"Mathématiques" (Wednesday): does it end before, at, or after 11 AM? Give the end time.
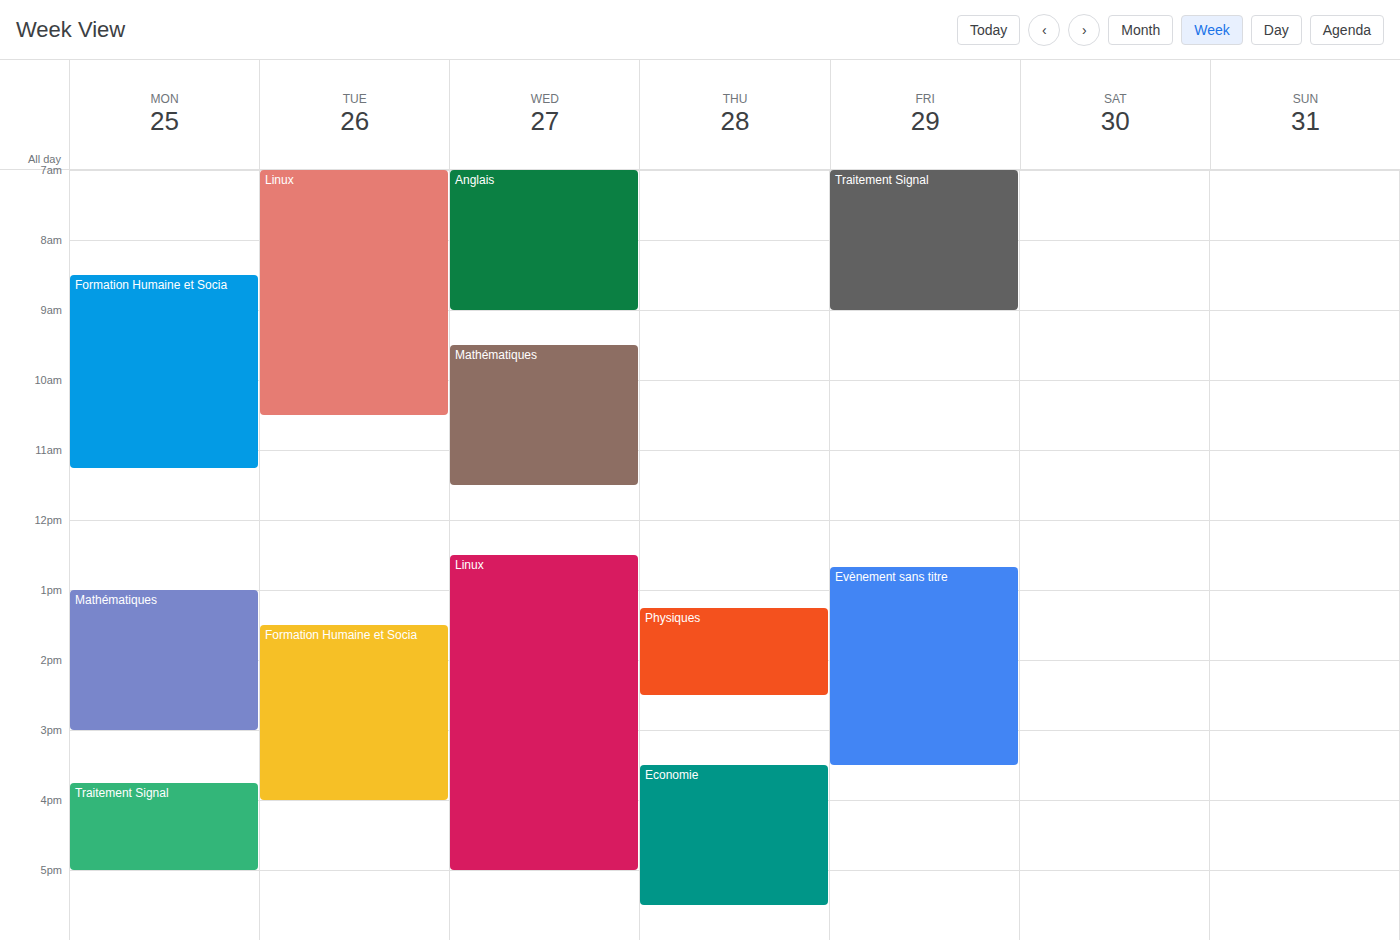
11:30 AM -- after 11 AM, 30 minutes below the 11 AM line.